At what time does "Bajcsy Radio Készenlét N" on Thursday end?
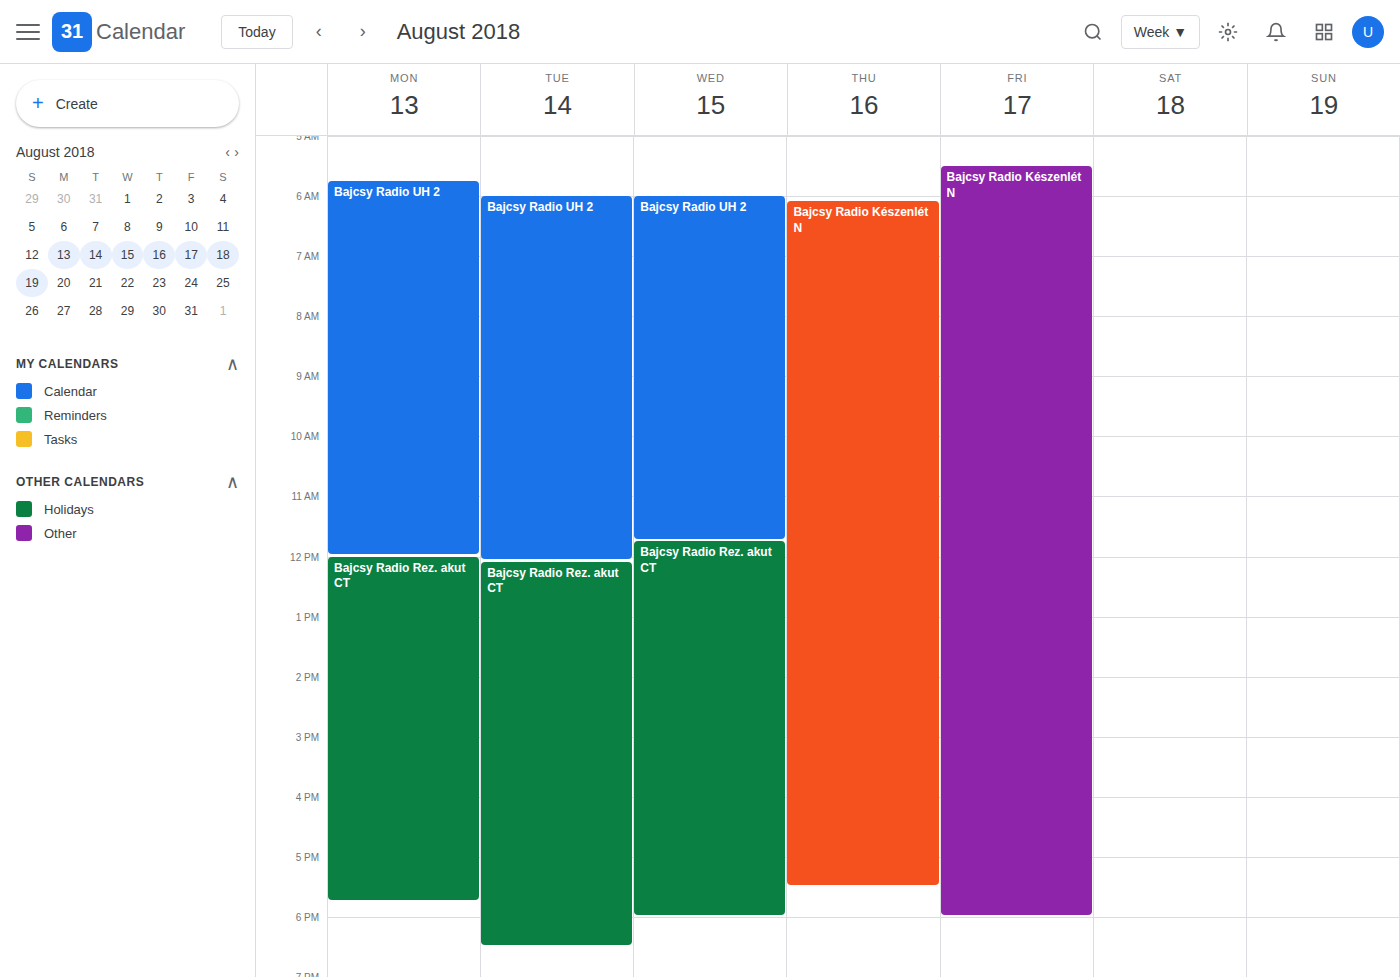
5:30 PM